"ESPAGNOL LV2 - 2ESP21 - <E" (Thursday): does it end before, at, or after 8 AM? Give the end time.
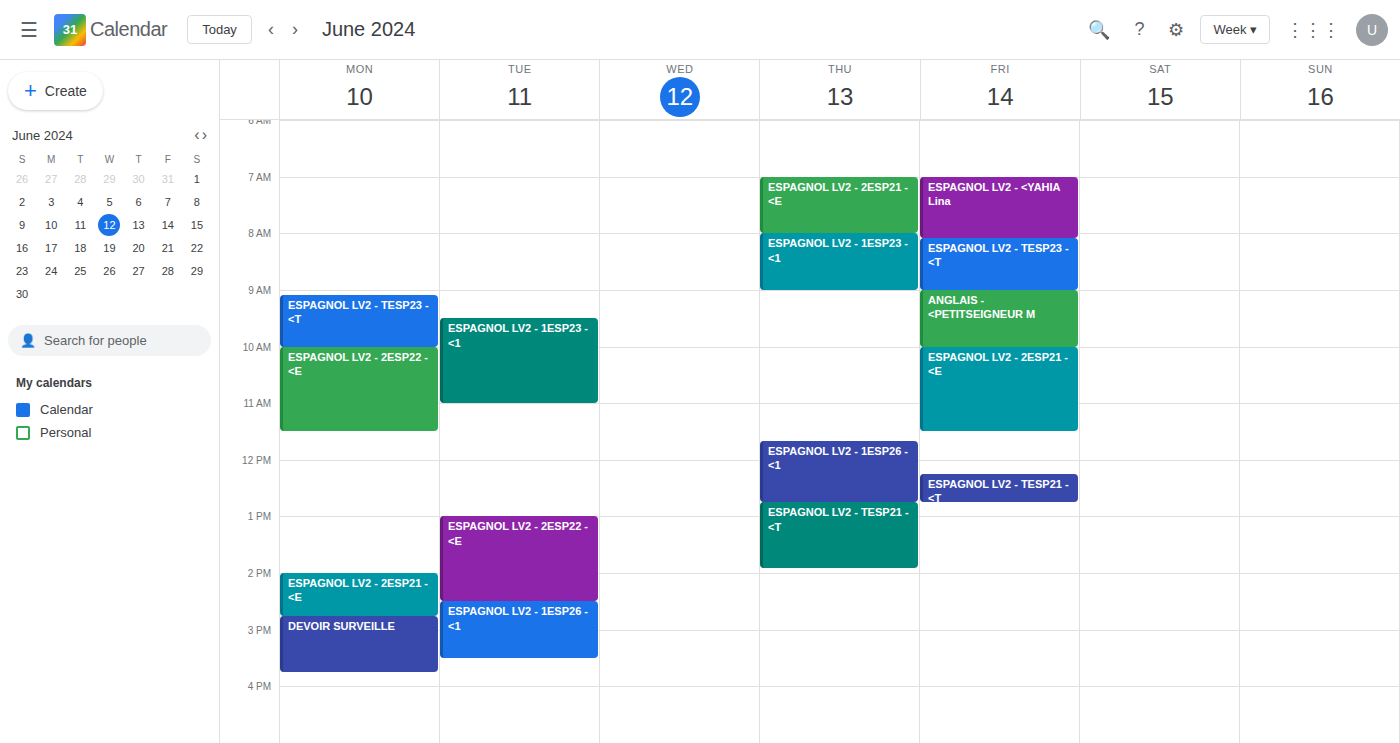
8:00 AM -- exactly at 8 AM, on the 8 AM line.